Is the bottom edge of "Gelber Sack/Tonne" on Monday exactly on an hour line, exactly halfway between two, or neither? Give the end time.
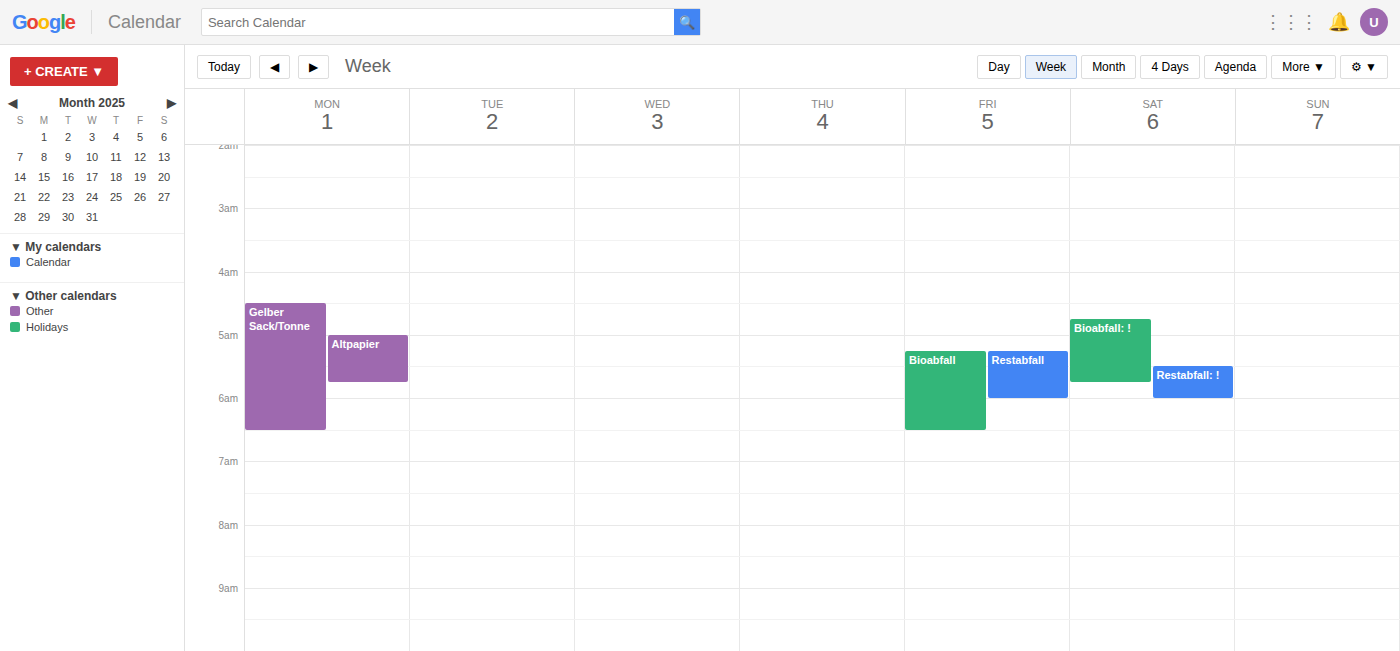
6:30 AM -- halfway between the 6 AM and 7 AM lines.